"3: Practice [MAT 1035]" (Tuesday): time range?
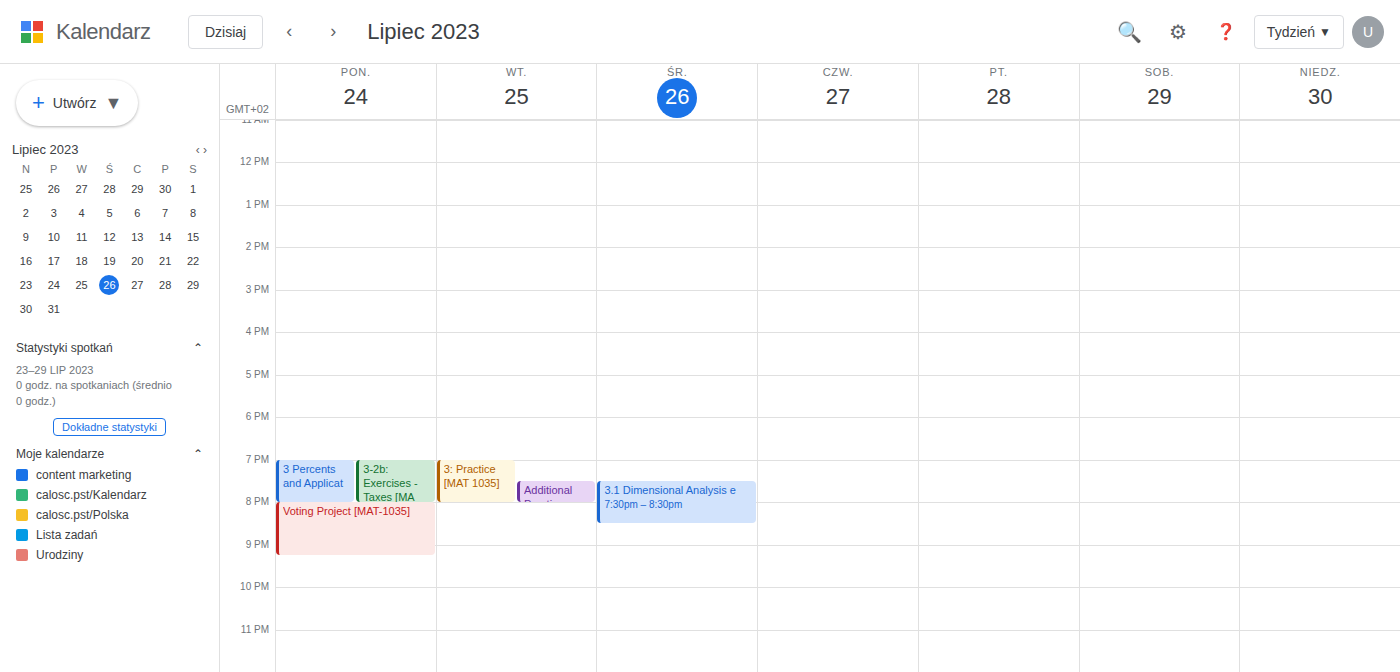
7:00 PM to 8:00 PM